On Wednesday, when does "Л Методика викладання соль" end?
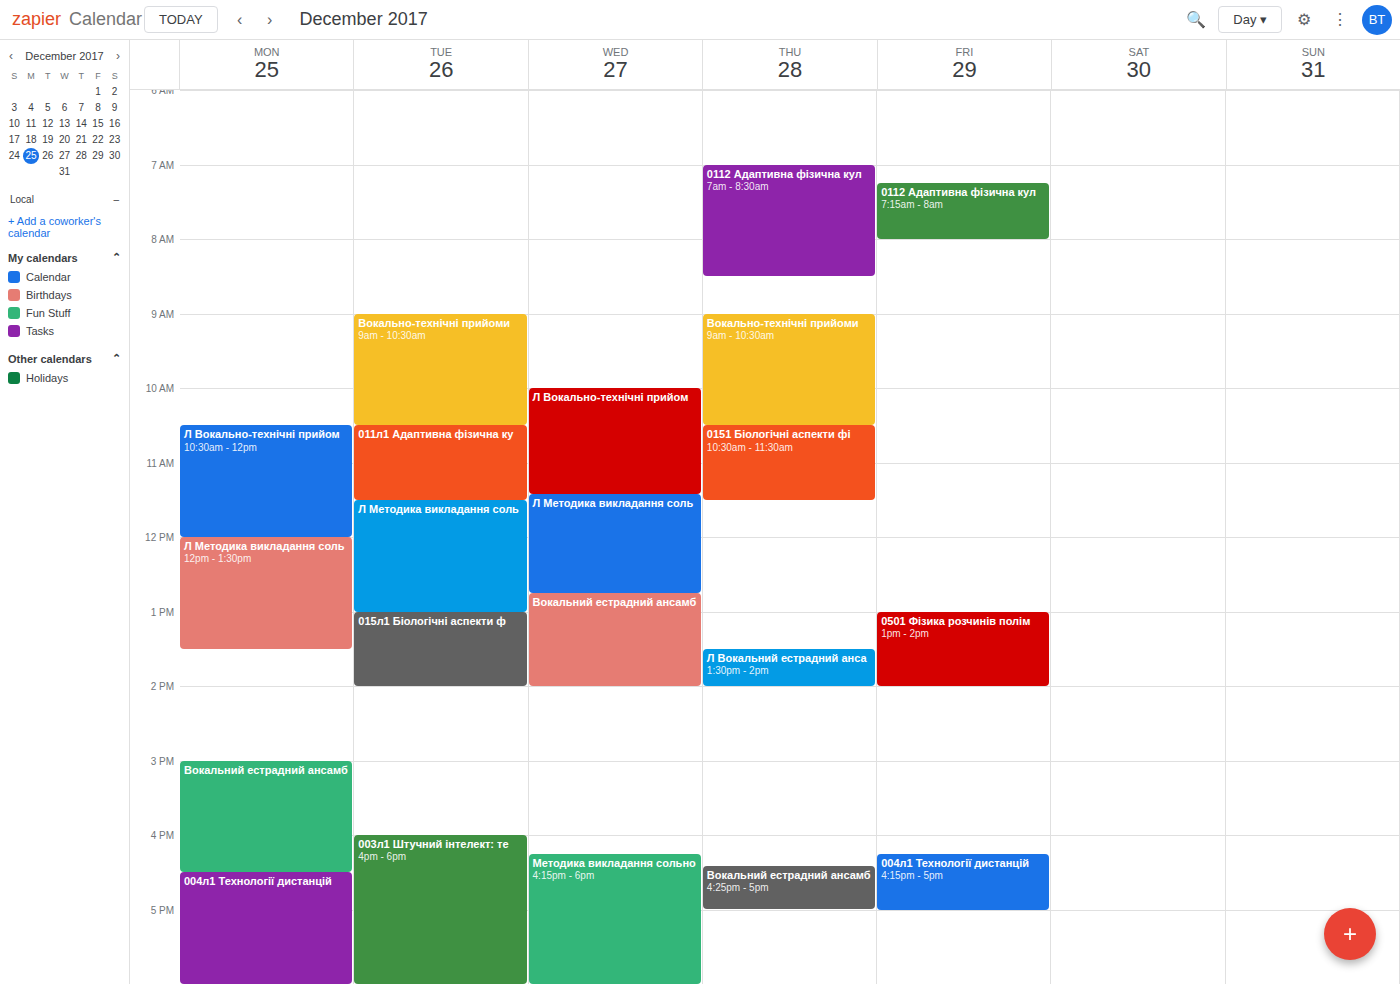
12:45 PM